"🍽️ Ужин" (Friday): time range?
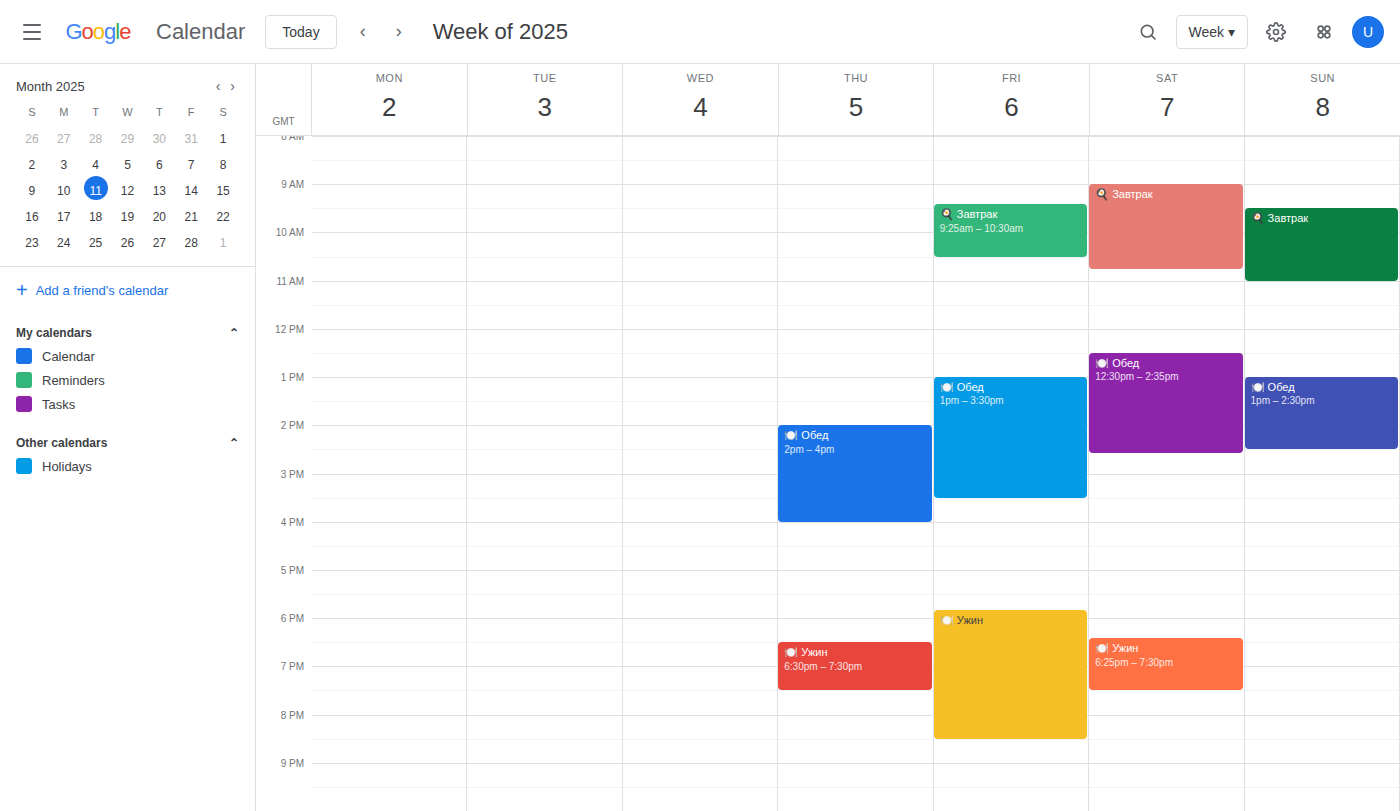
5:50 PM to 8:30 PM